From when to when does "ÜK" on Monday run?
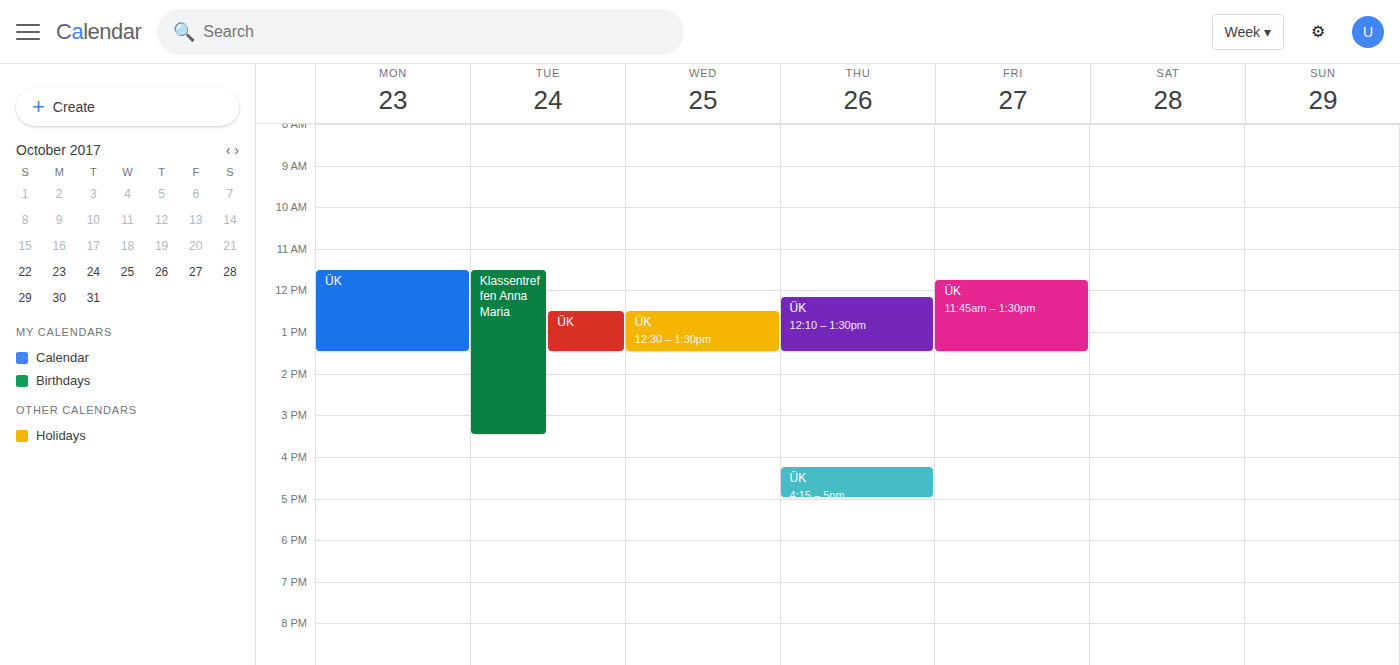
11:30 to 13:30